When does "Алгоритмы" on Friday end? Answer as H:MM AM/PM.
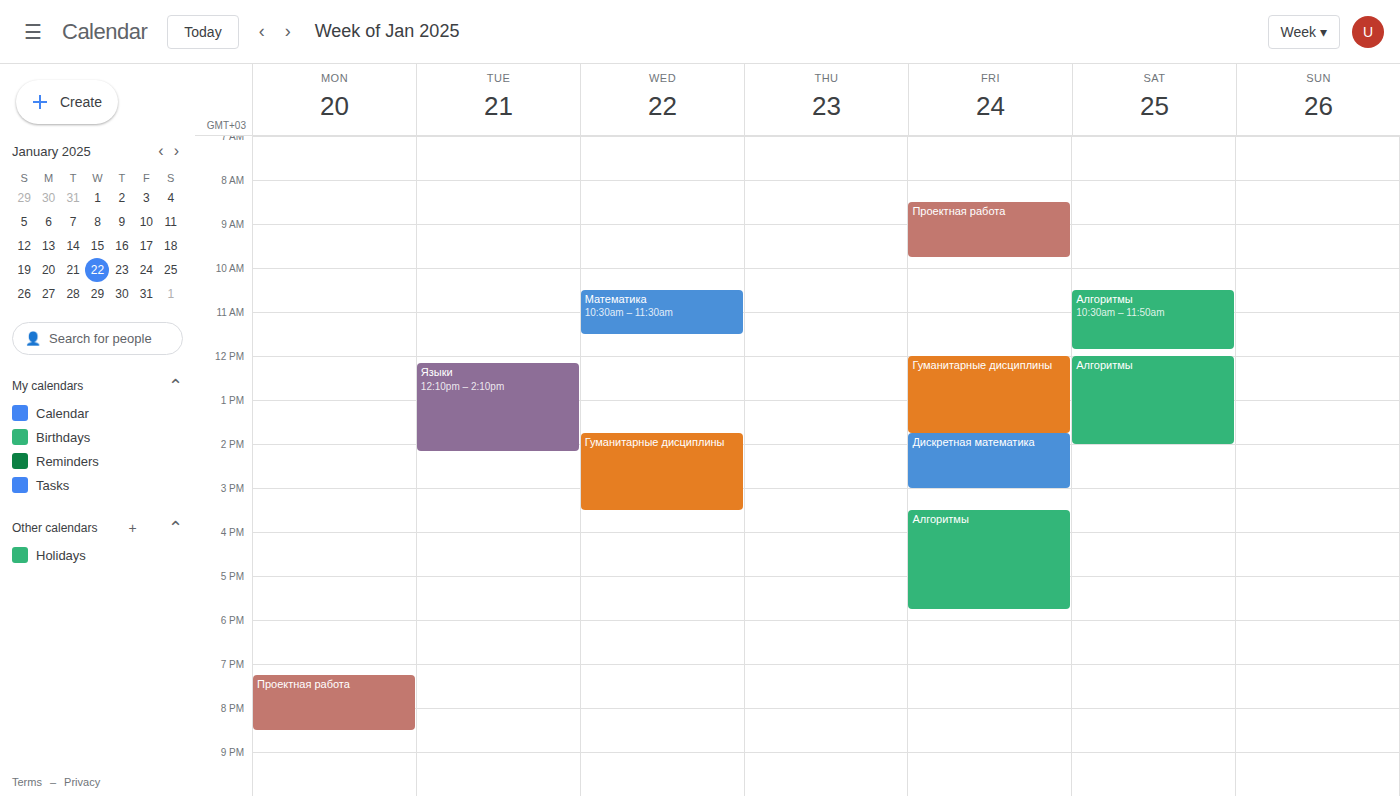
5:45 PM